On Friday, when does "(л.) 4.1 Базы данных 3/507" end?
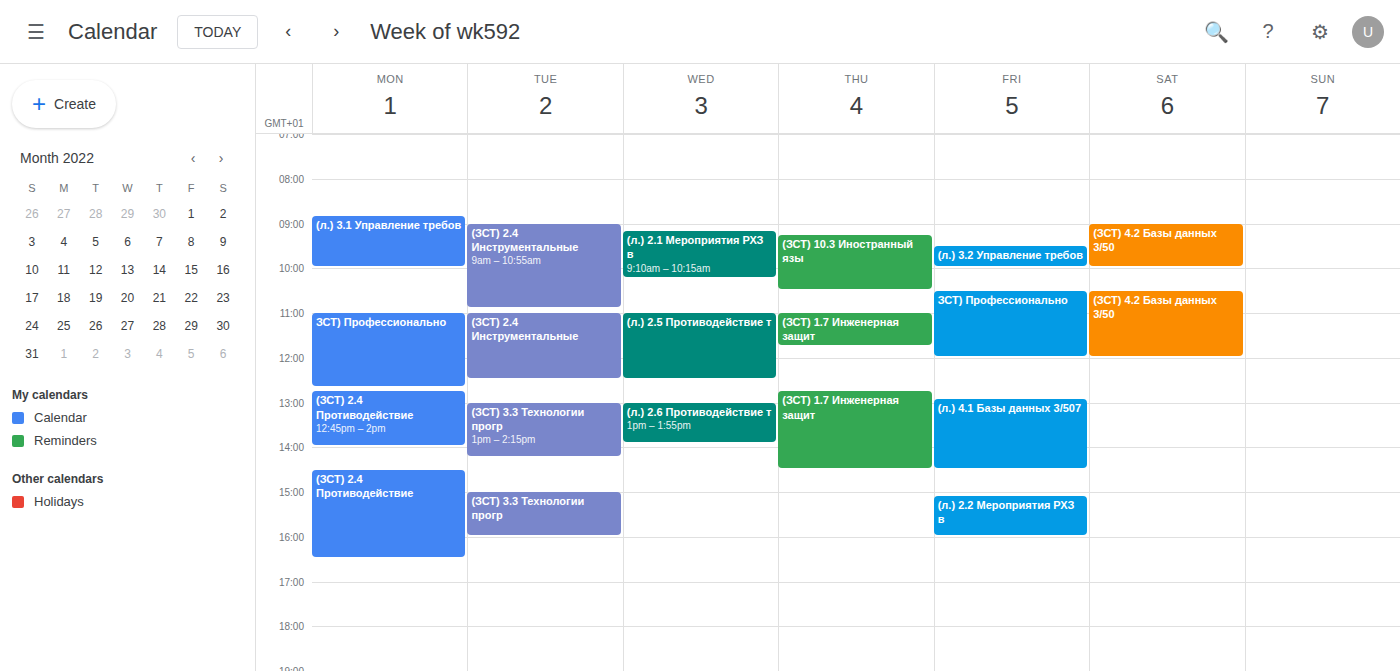
2:30 PM